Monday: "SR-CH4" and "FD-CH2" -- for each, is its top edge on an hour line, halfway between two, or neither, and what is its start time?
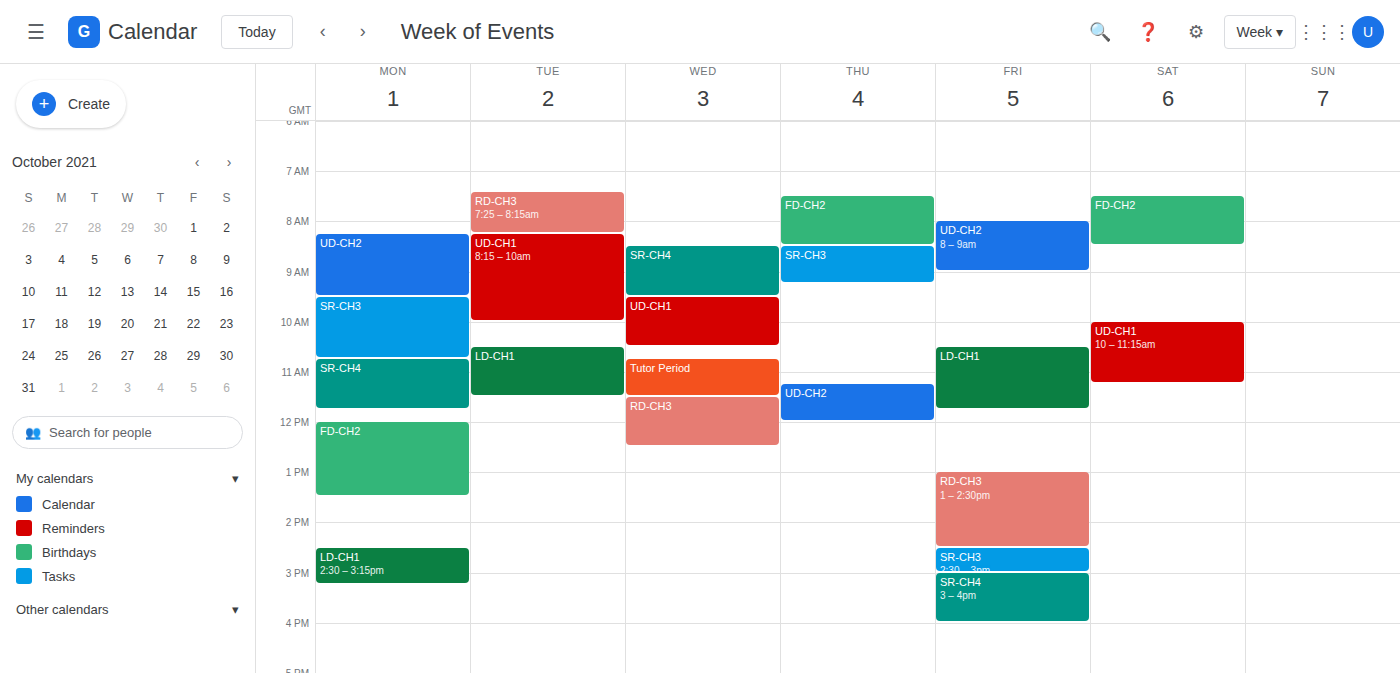
"SR-CH4": 10:45 AM, neither: three quarters of the way from the 10 AM line to the 11 AM line. "FD-CH2": 12:00 PM, exactly on the 12 PM line.